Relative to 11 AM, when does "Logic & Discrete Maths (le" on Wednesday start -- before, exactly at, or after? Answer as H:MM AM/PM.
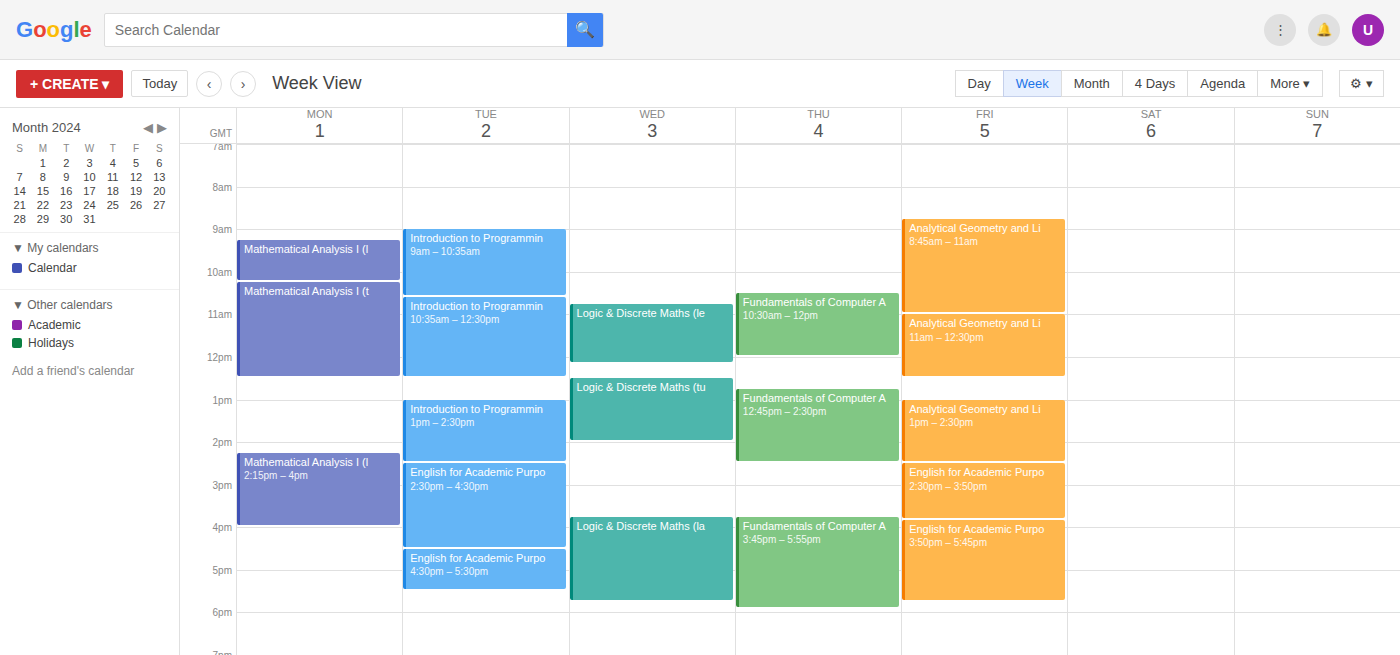
10:45 AM -- before 11 AM, 15 minutes above the 11 AM line.